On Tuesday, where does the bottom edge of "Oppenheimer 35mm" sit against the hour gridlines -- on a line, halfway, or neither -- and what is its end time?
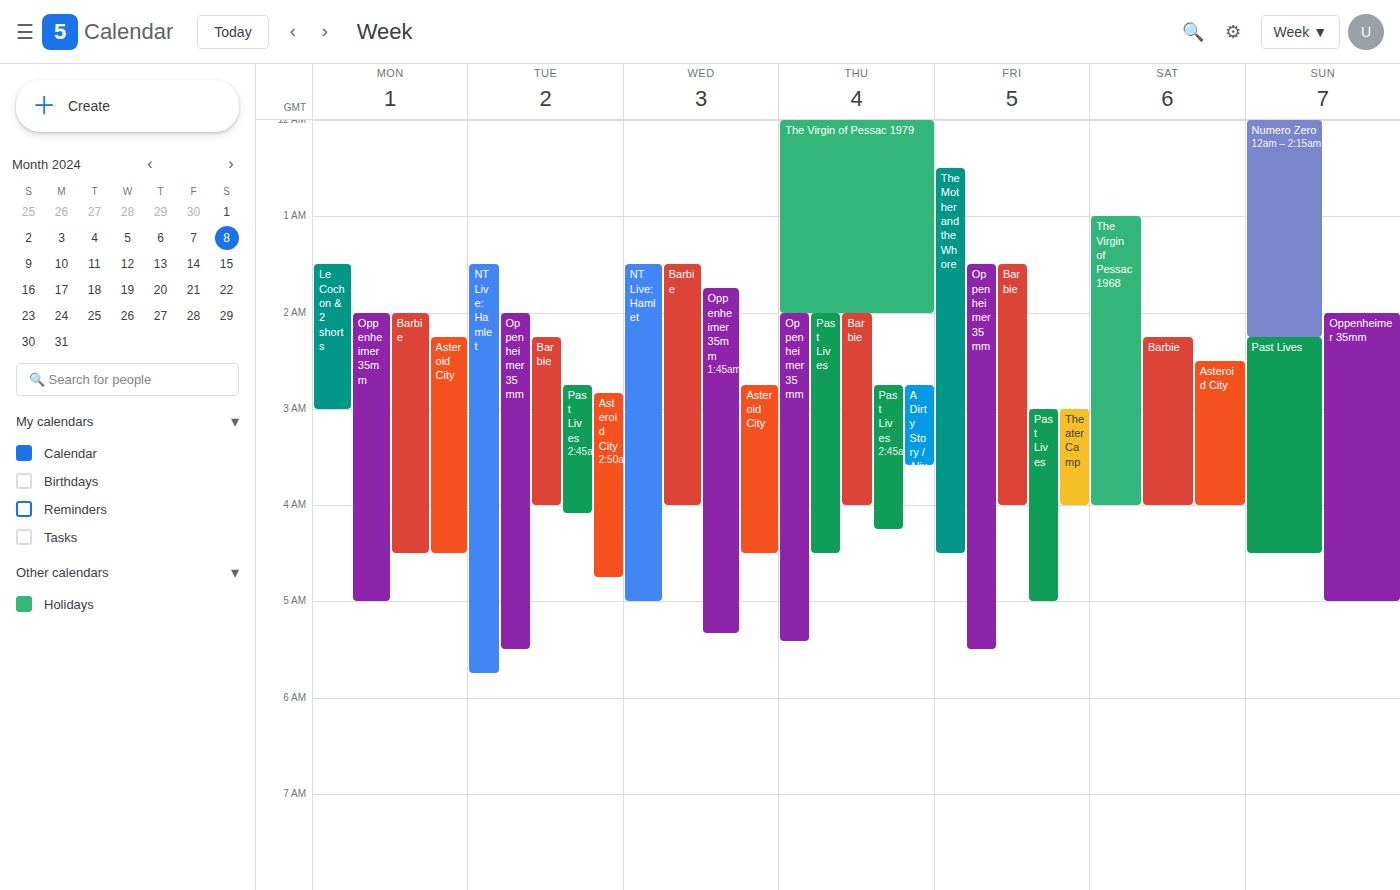
5:30 AM -- halfway between the 5 AM and 6 AM lines.